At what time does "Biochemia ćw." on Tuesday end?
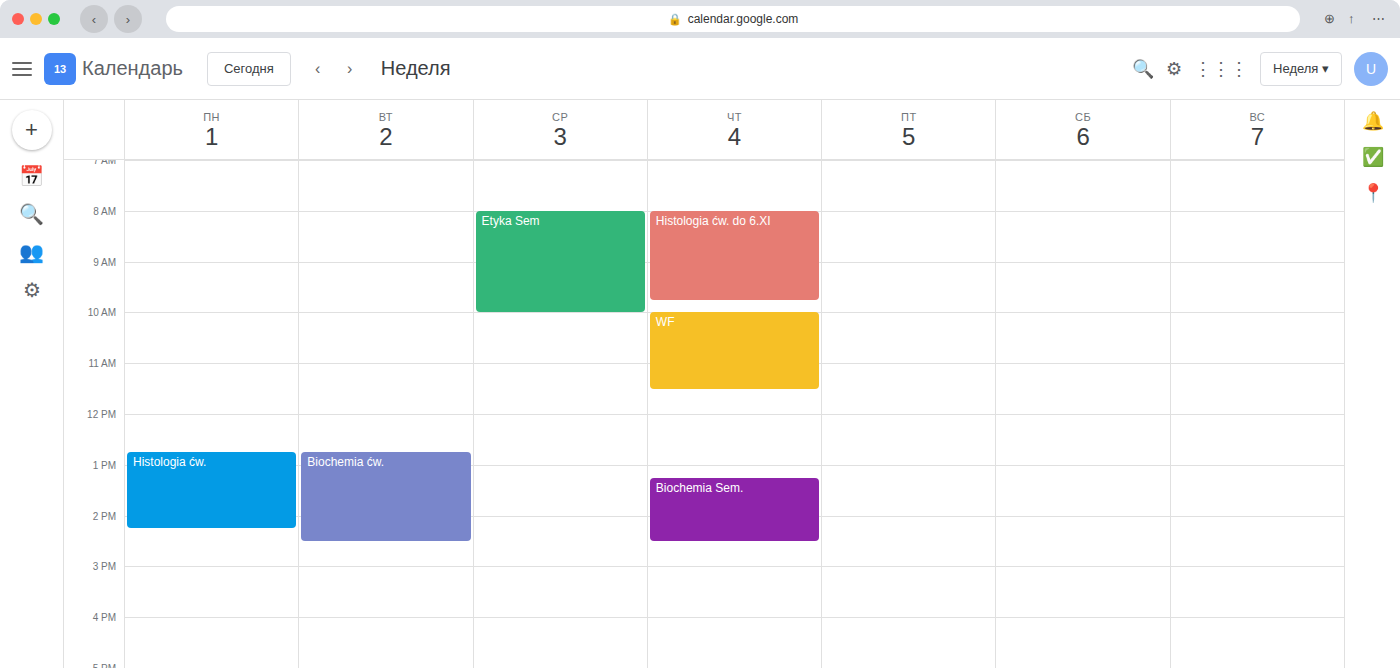
2:30 PM